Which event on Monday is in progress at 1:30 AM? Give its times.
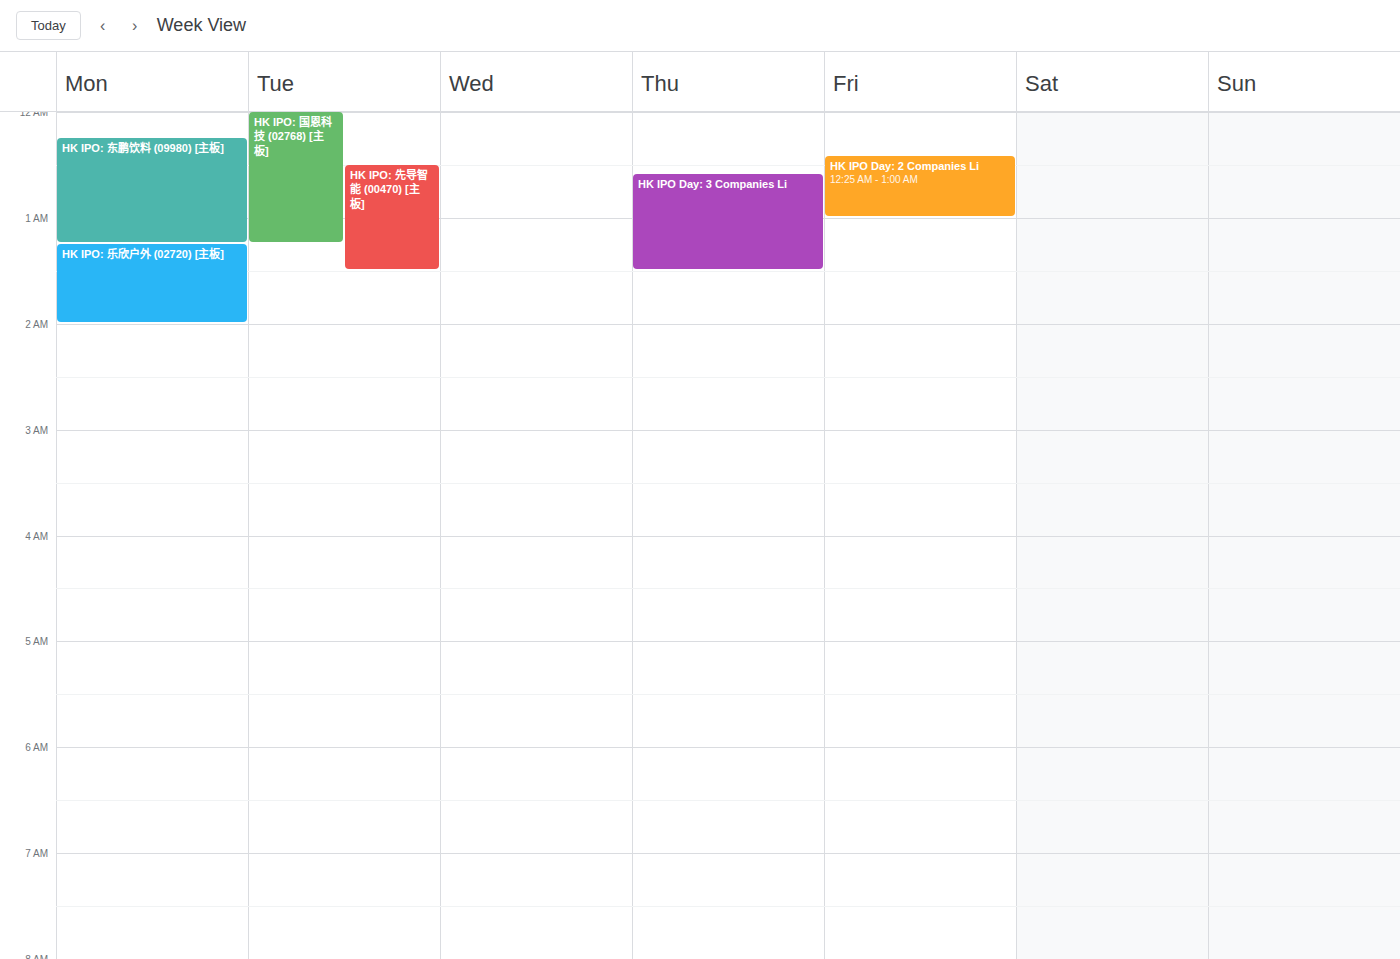
"HK IPO: 乐欣户外 (02720) [主板]", 1:15 AM to 2:00 AM